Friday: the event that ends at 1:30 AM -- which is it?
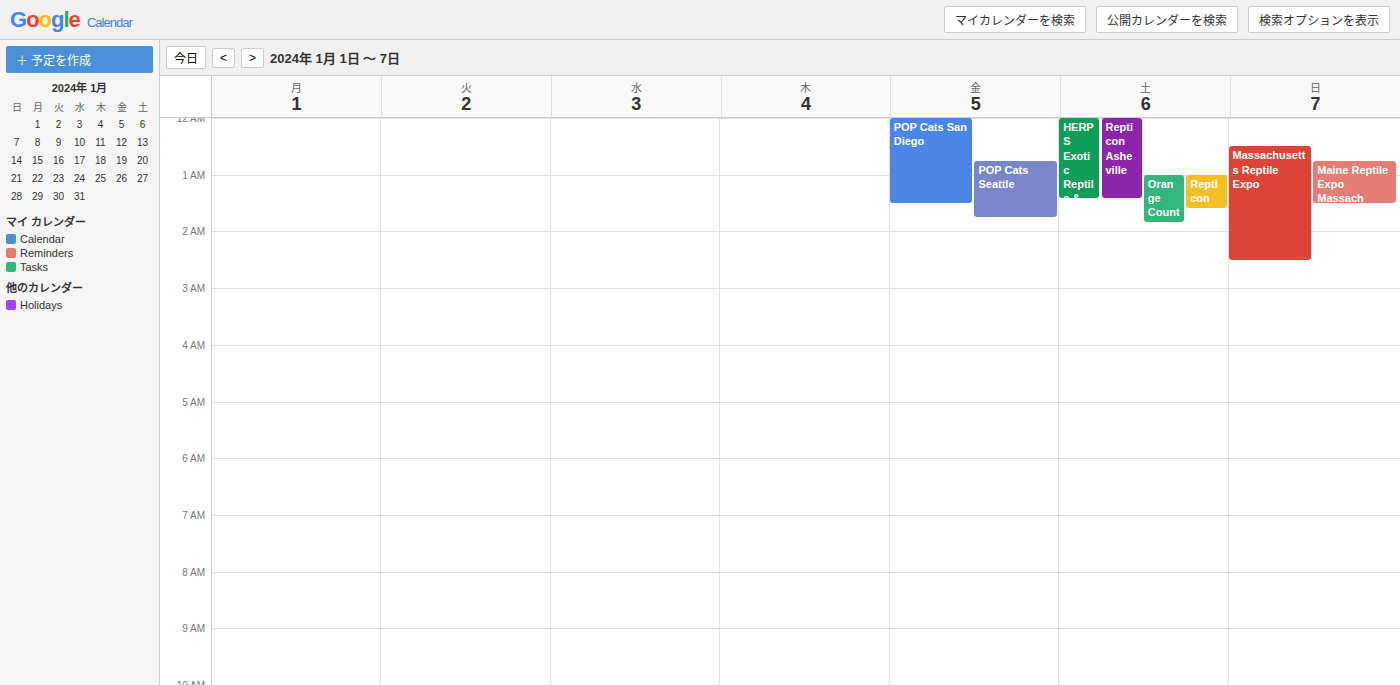
"POP Cats San Diego"